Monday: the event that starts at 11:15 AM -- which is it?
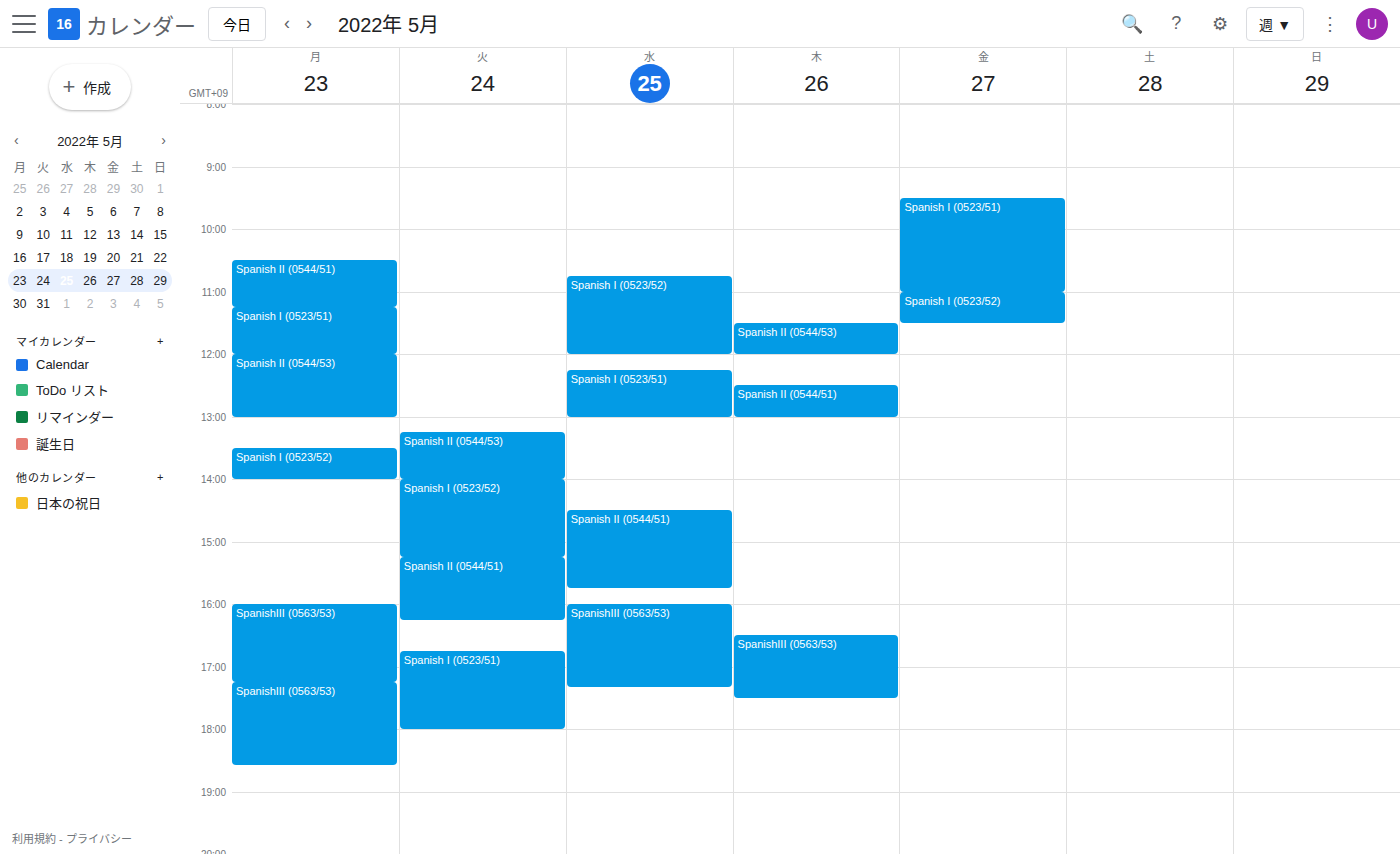
"Spanish I (0523/51)"